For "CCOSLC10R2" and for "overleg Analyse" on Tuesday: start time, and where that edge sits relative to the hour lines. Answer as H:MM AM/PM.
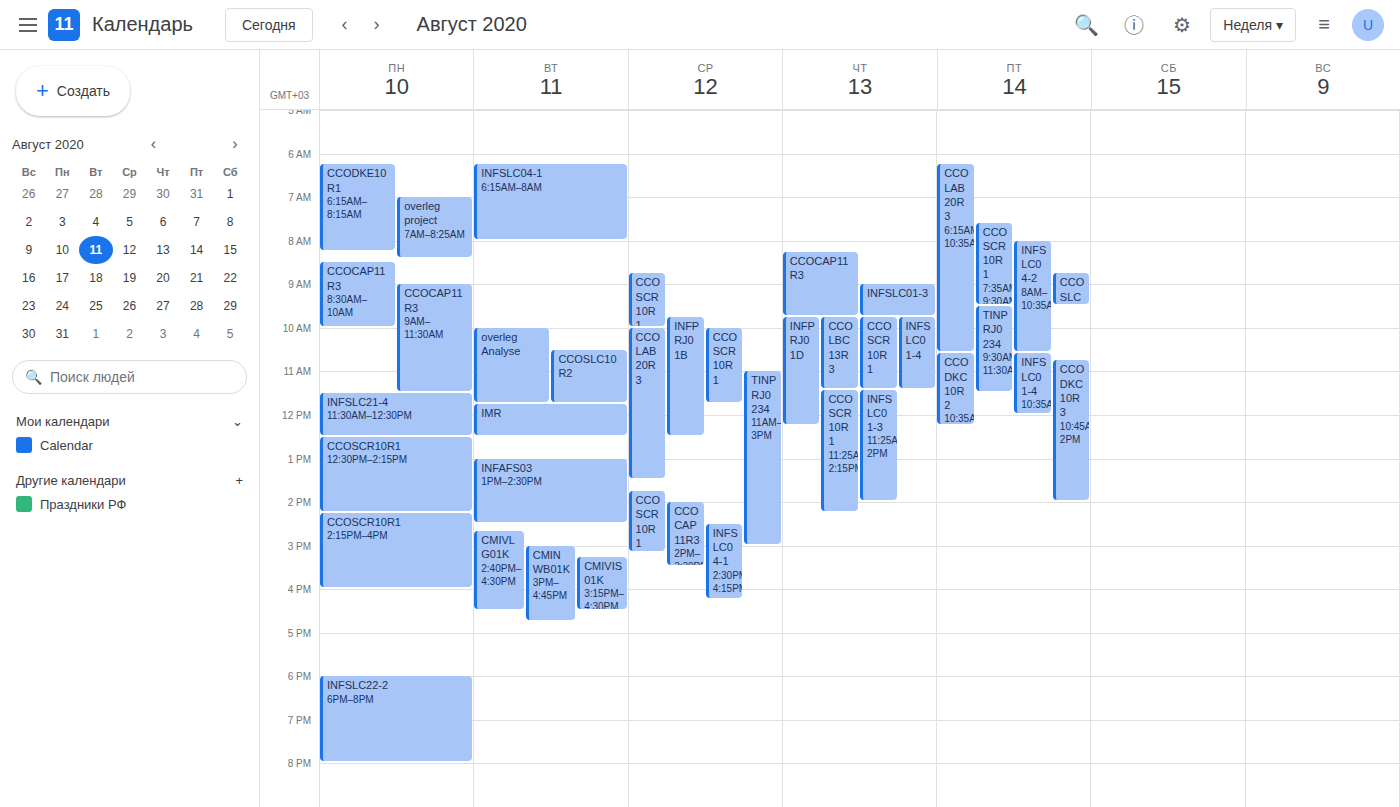
"CCOSLC10R2": 10:30 AM, halfway between the 10 AM and 11 AM lines. "overleg Analyse": 10:00 AM, exactly on the 10 AM line.